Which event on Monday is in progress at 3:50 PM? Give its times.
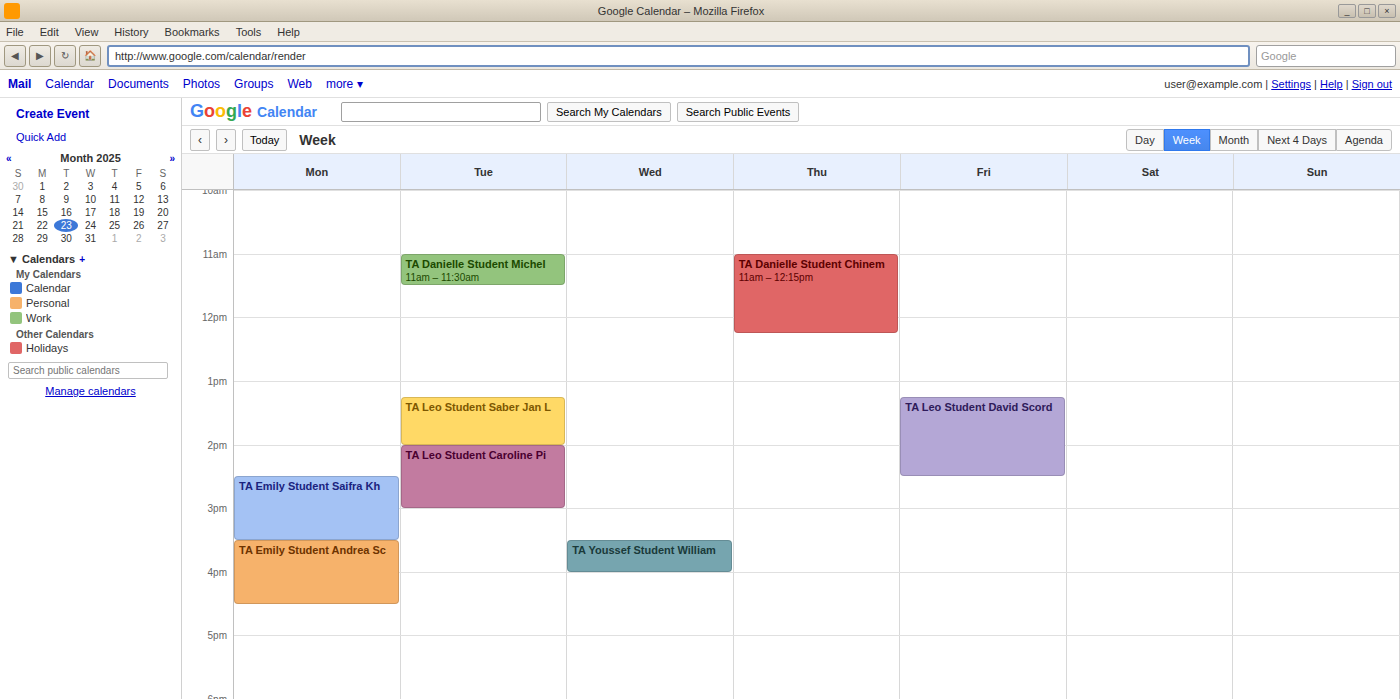
"TA Emily Student Andrea Sc", 3:30 PM to 4:30 PM